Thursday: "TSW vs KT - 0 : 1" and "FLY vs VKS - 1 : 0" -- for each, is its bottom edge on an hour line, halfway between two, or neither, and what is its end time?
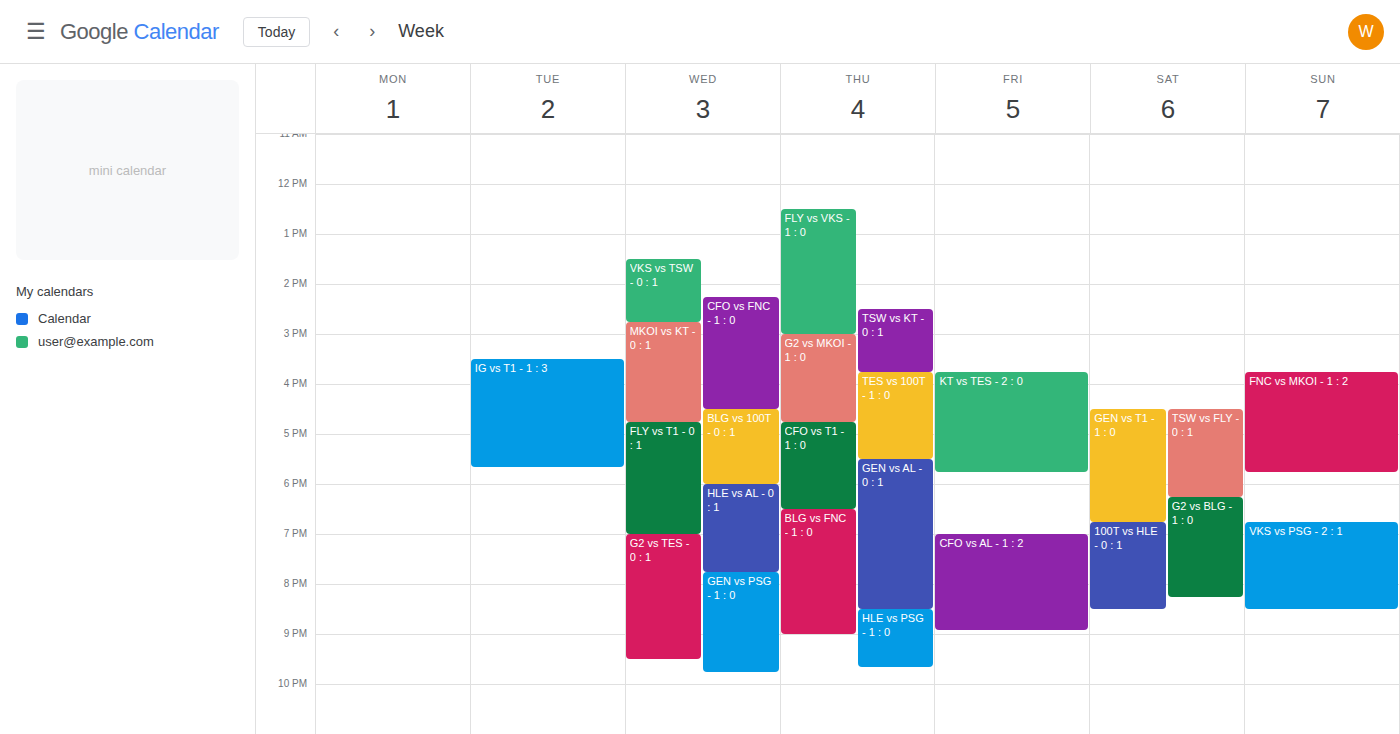
"TSW vs KT - 0 : 1": 3:45 PM, neither: three quarters of the way from the 3 PM line to the 4 PM line. "FLY vs VKS - 1 : 0": 3:00 PM, exactly on the 3 PM line.